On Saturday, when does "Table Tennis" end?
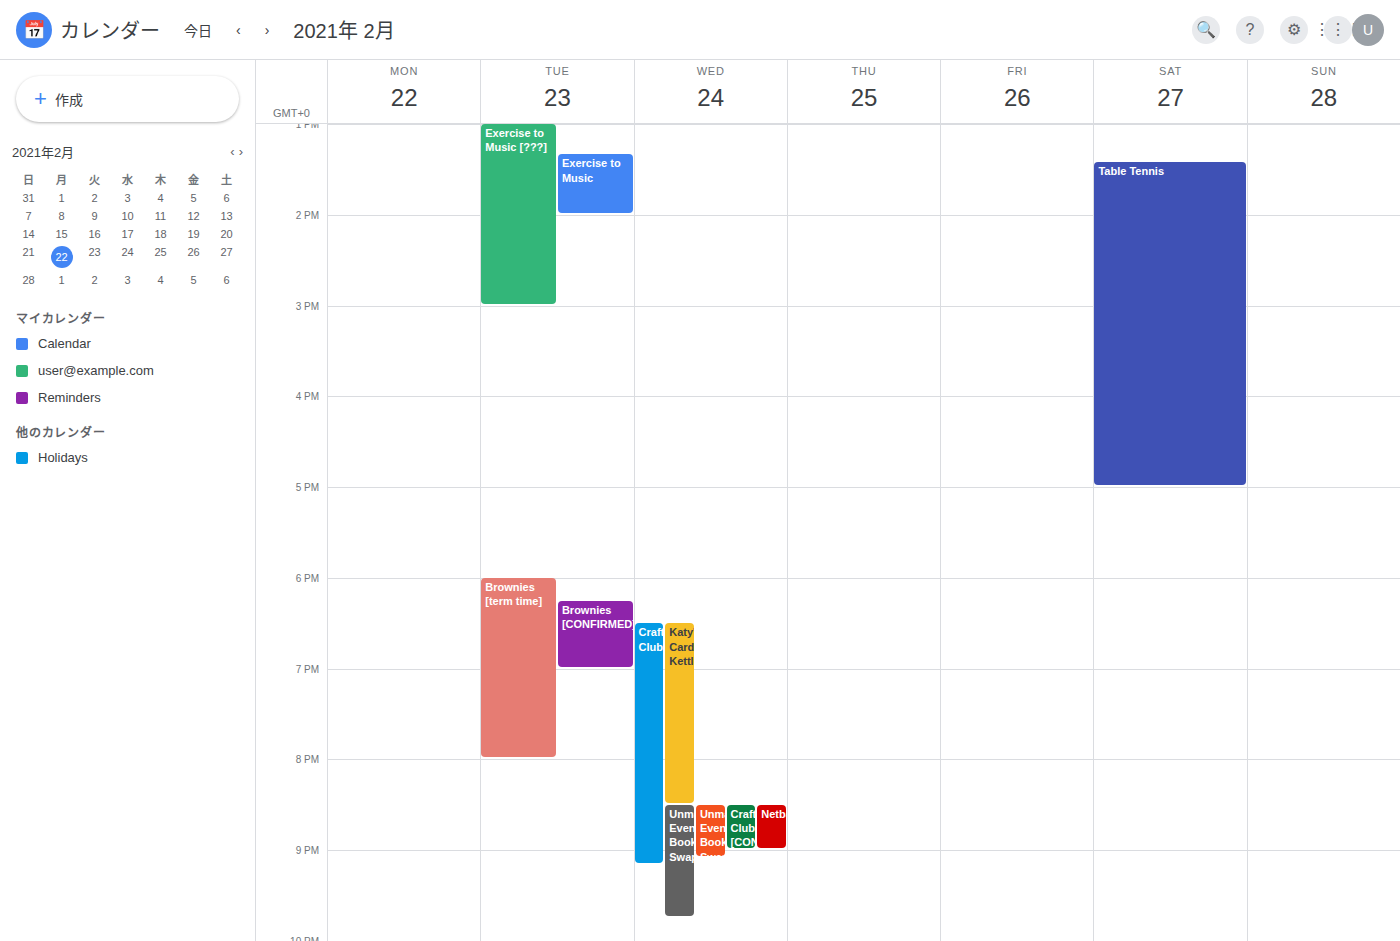
5:00 PM